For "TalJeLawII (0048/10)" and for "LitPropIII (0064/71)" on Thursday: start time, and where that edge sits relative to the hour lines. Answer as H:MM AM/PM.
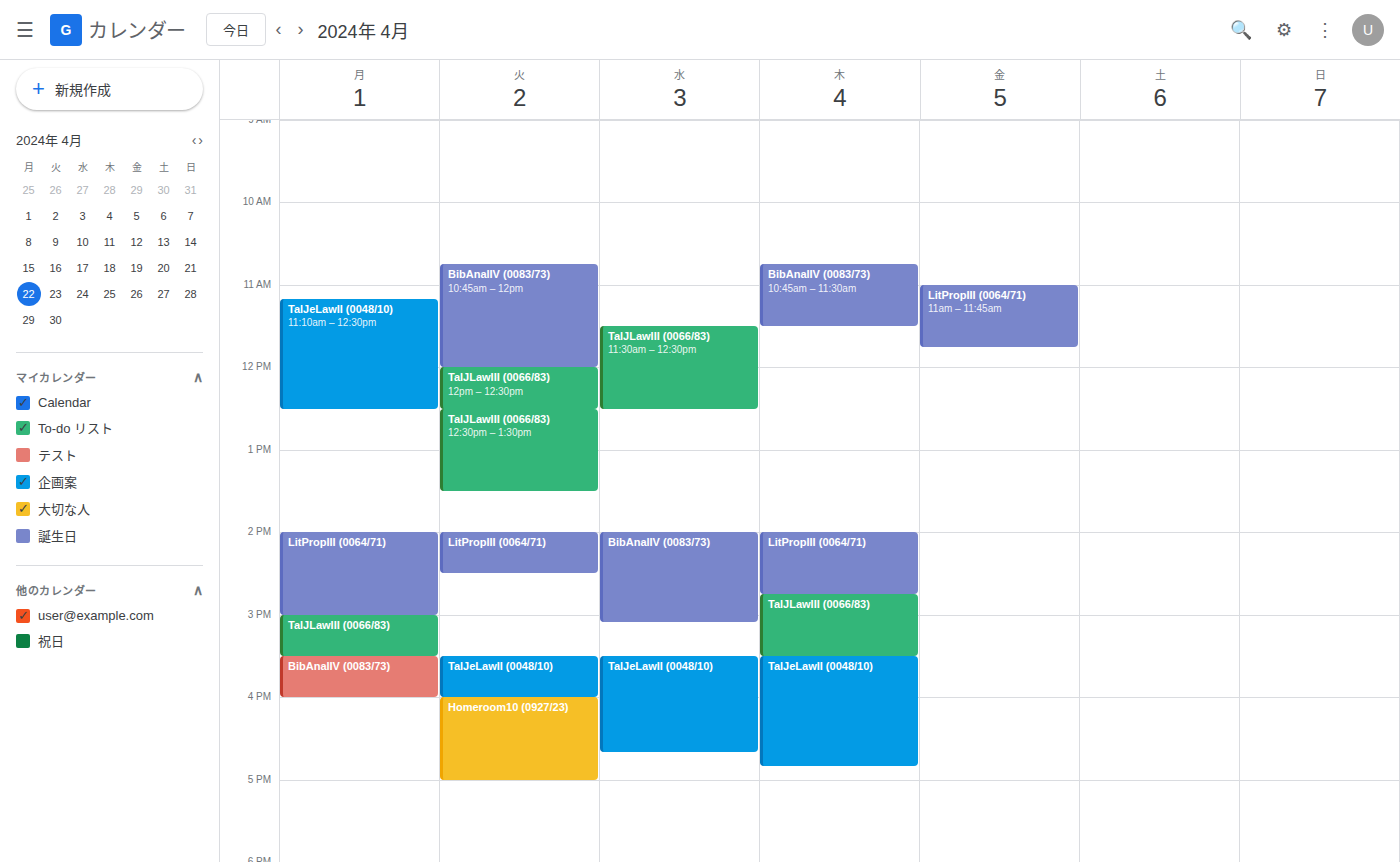
"TalJeLawII (0048/10)": 3:30 PM, halfway between the 3 PM and 4 PM lines. "LitPropIII (0064/71)": 2:00 PM, exactly on the 2 PM line.